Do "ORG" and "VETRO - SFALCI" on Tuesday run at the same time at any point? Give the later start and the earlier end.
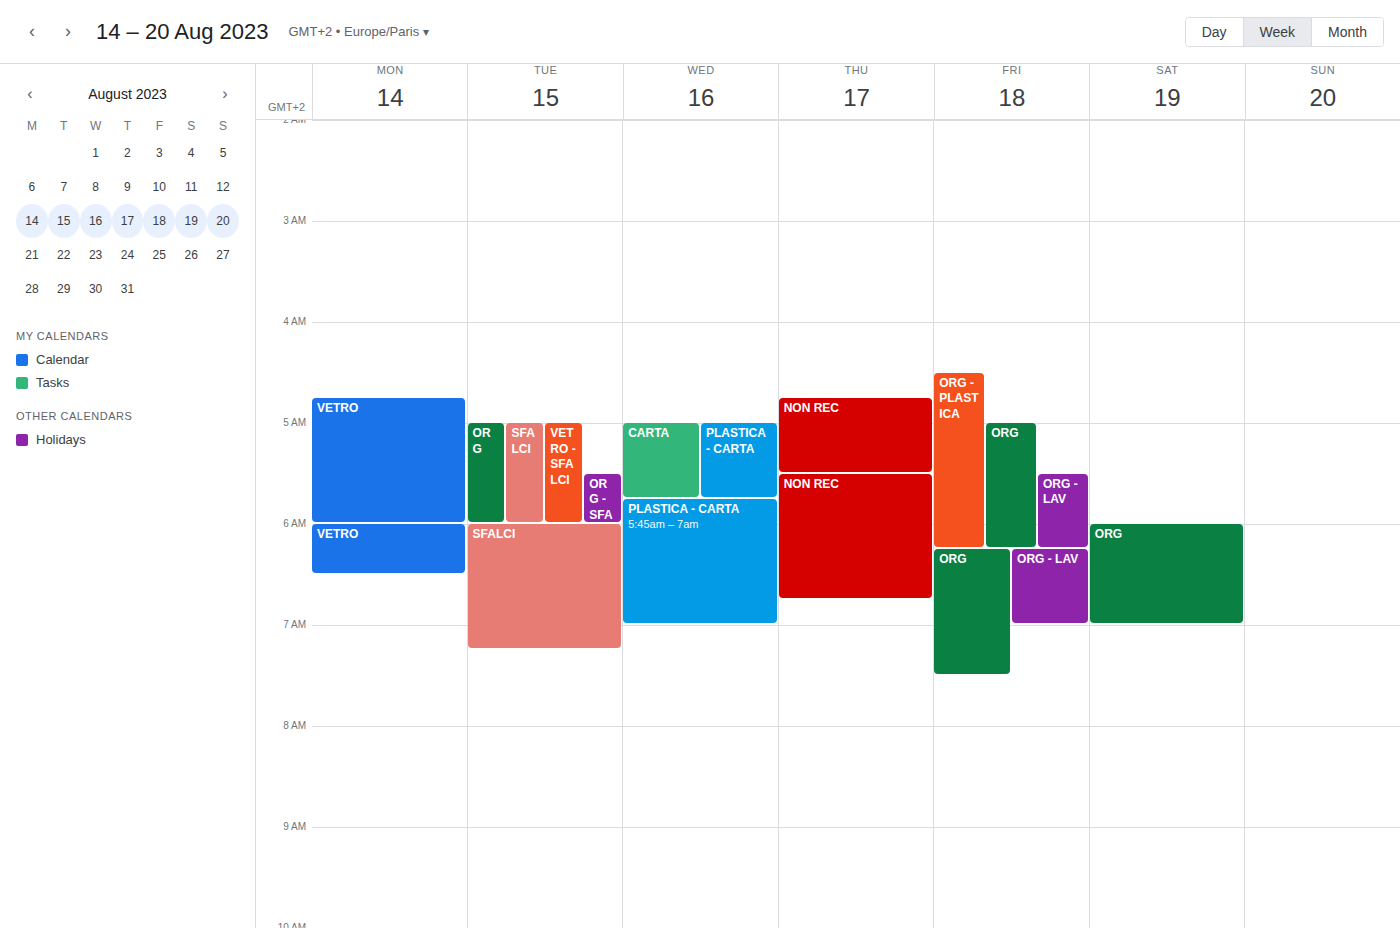
"ORG" runs 5:00 AM to 6:00 AM, inside "VETRO - SFALCI" -- they overlap.